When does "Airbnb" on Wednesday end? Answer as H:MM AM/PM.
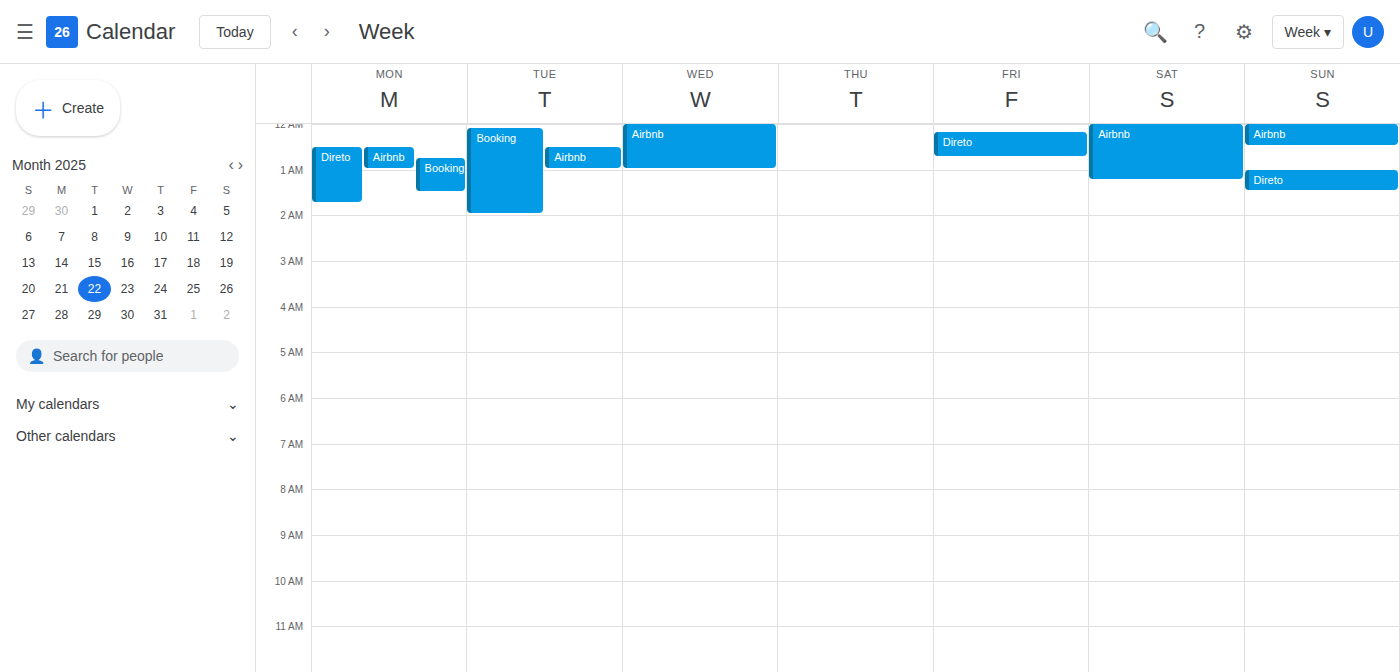
1:00 AM